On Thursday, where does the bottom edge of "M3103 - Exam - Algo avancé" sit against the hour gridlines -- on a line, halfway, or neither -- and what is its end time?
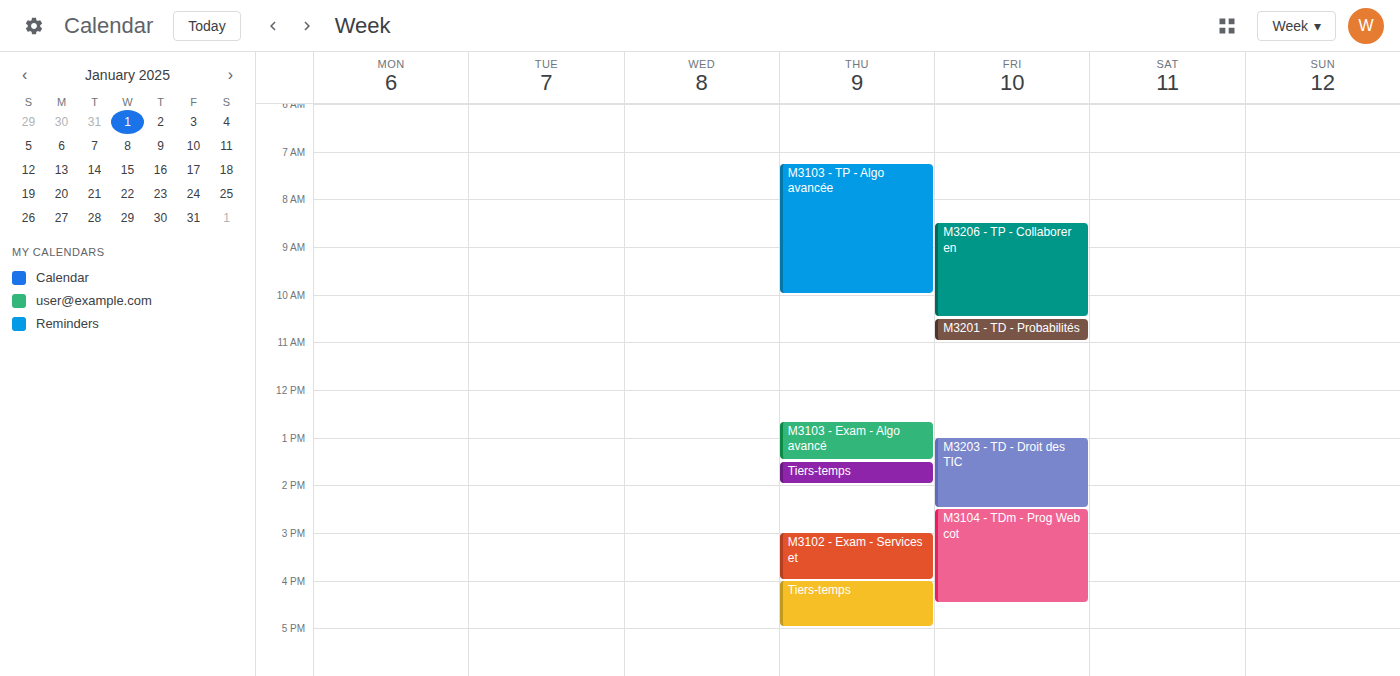
1:30 PM -- halfway between the 1 PM and 2 PM lines.